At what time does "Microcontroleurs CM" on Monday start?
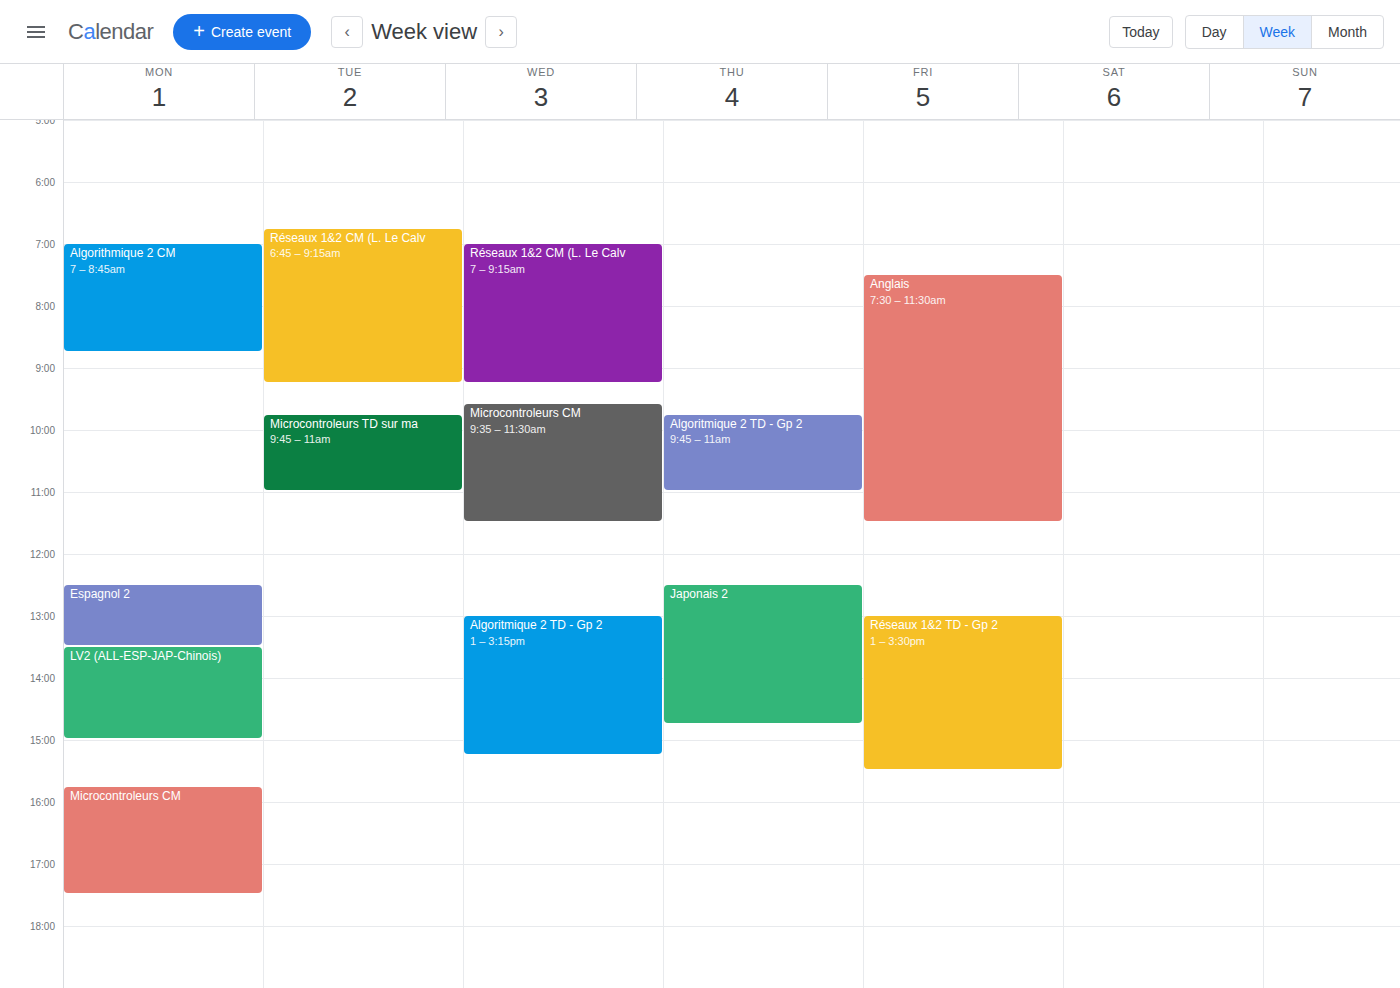
3:45 PM